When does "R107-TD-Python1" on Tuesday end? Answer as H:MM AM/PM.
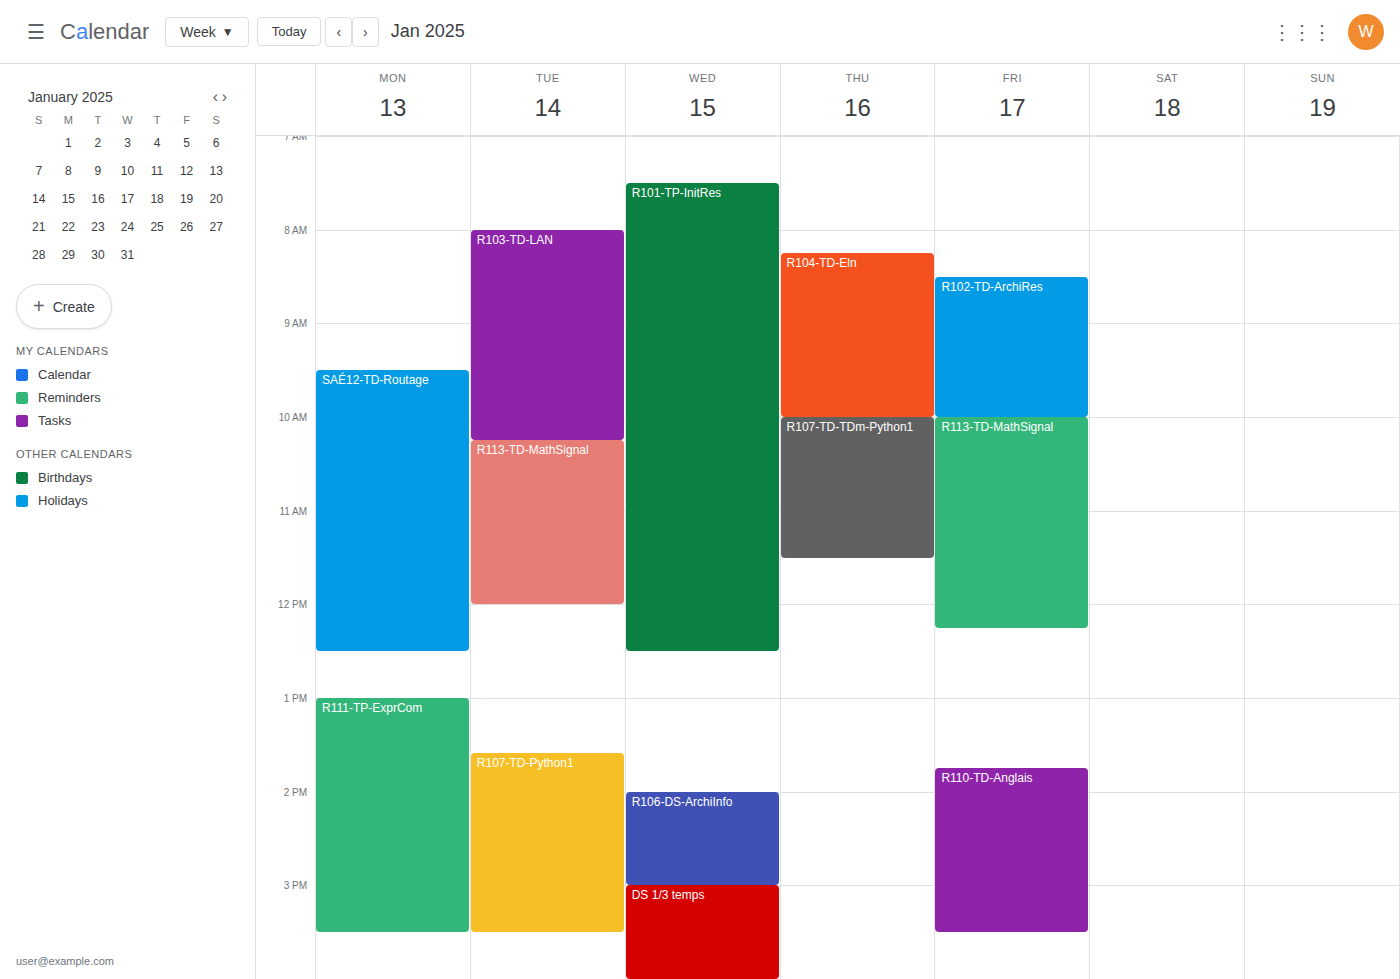
3:30 PM